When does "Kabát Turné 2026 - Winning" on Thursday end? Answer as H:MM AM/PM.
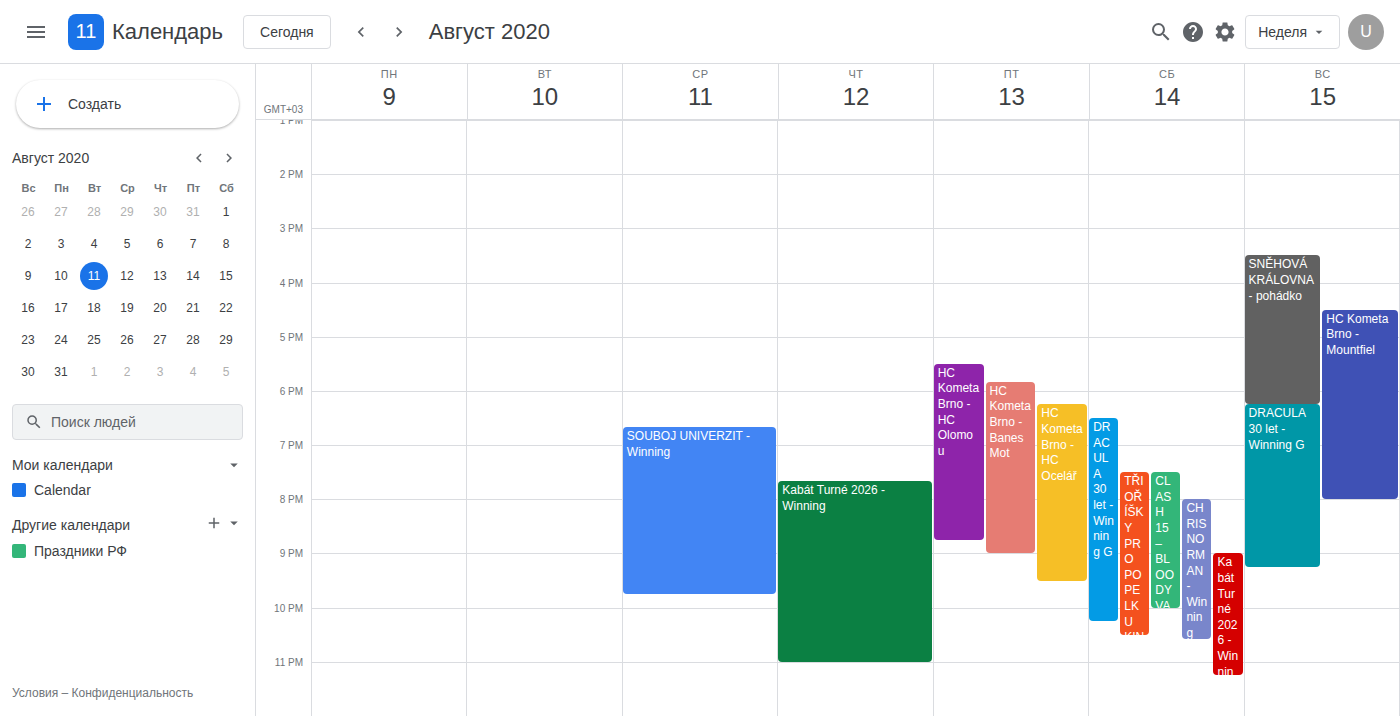
11:00 PM